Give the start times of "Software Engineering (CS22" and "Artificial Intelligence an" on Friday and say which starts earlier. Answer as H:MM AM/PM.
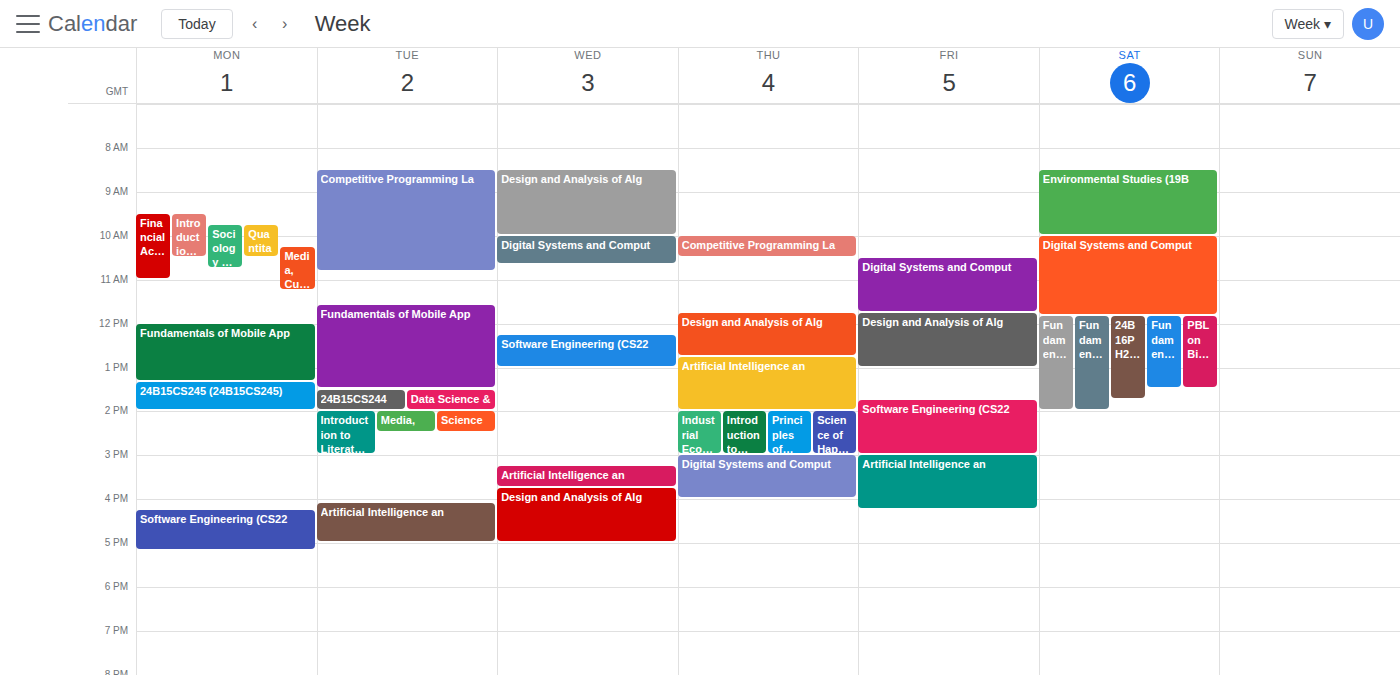
"Software Engineering (CS22" 1:45 PM; "Artificial Intelligence an" 3:00 PM.